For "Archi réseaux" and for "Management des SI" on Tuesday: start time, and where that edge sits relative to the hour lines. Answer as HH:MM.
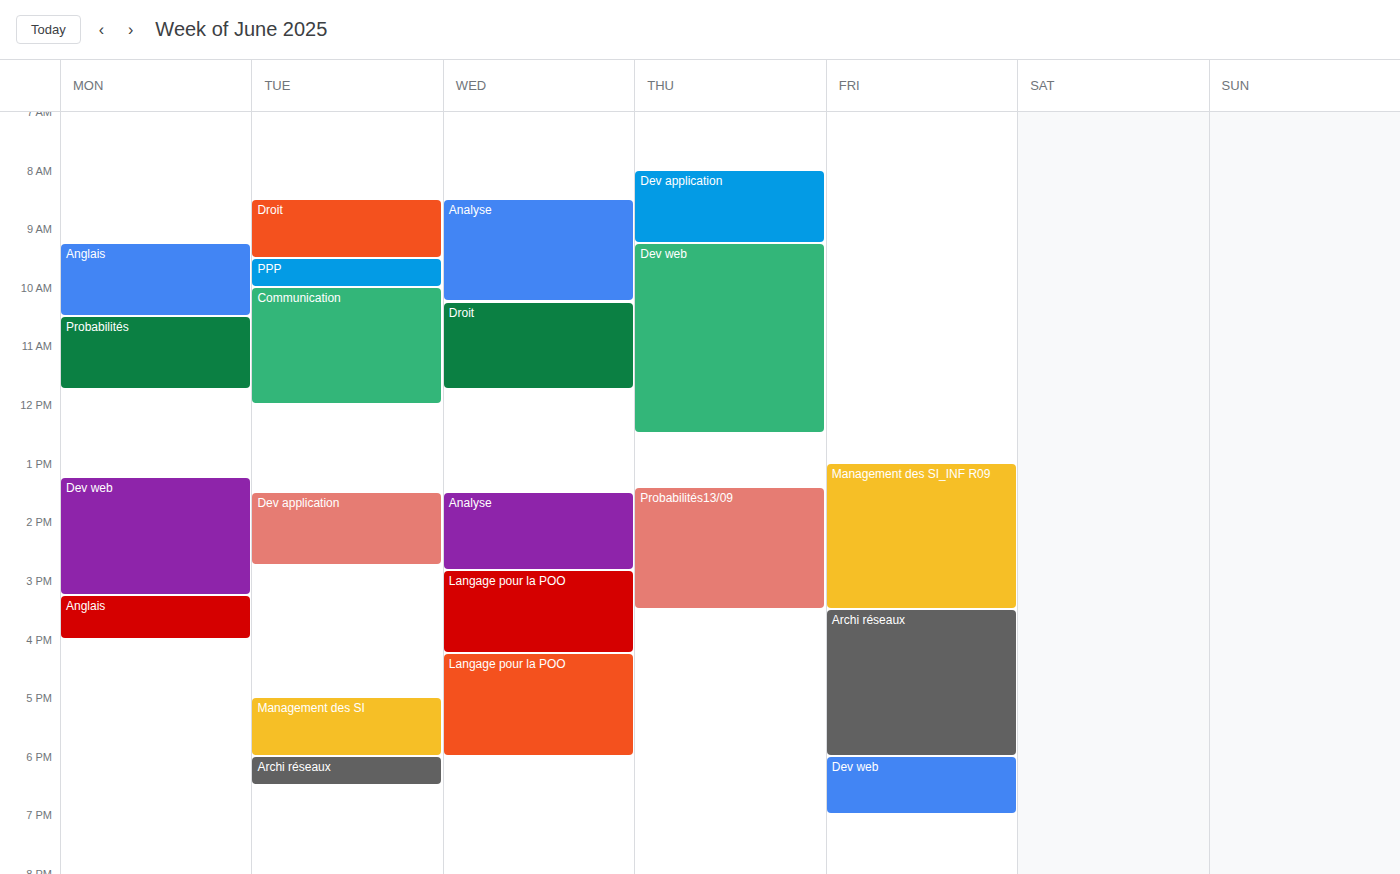
"Archi réseaux": 18:00, exactly on the 18:00 line. "Management des SI": 17:00, exactly on the 17:00 line.